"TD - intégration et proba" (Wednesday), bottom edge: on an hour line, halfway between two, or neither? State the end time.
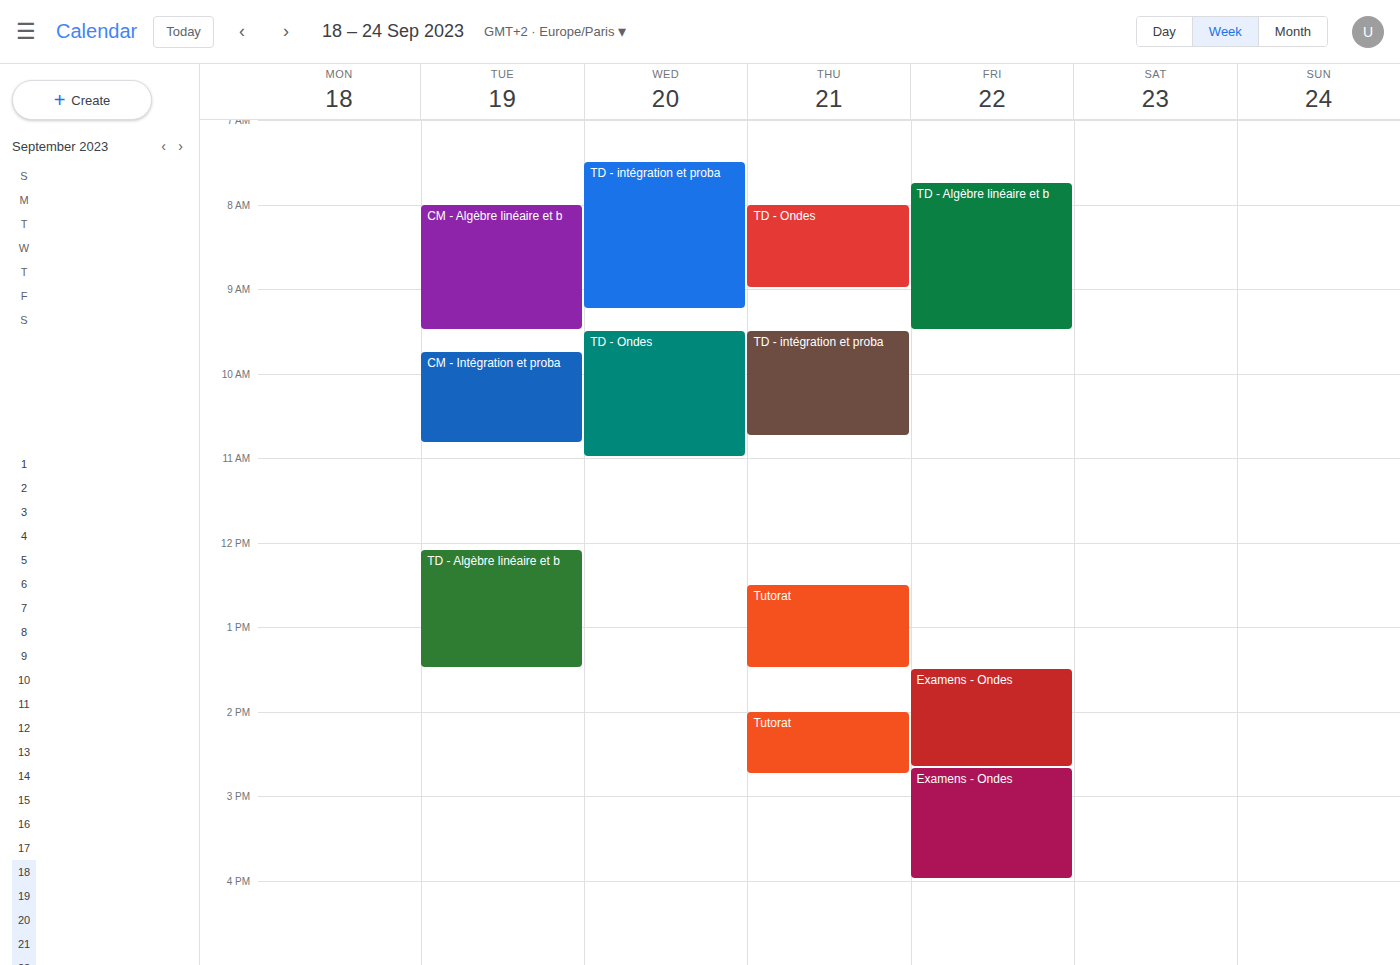
9:15 AM -- neither: a quarter of the way from the 9 AM line to the 10 AM line.